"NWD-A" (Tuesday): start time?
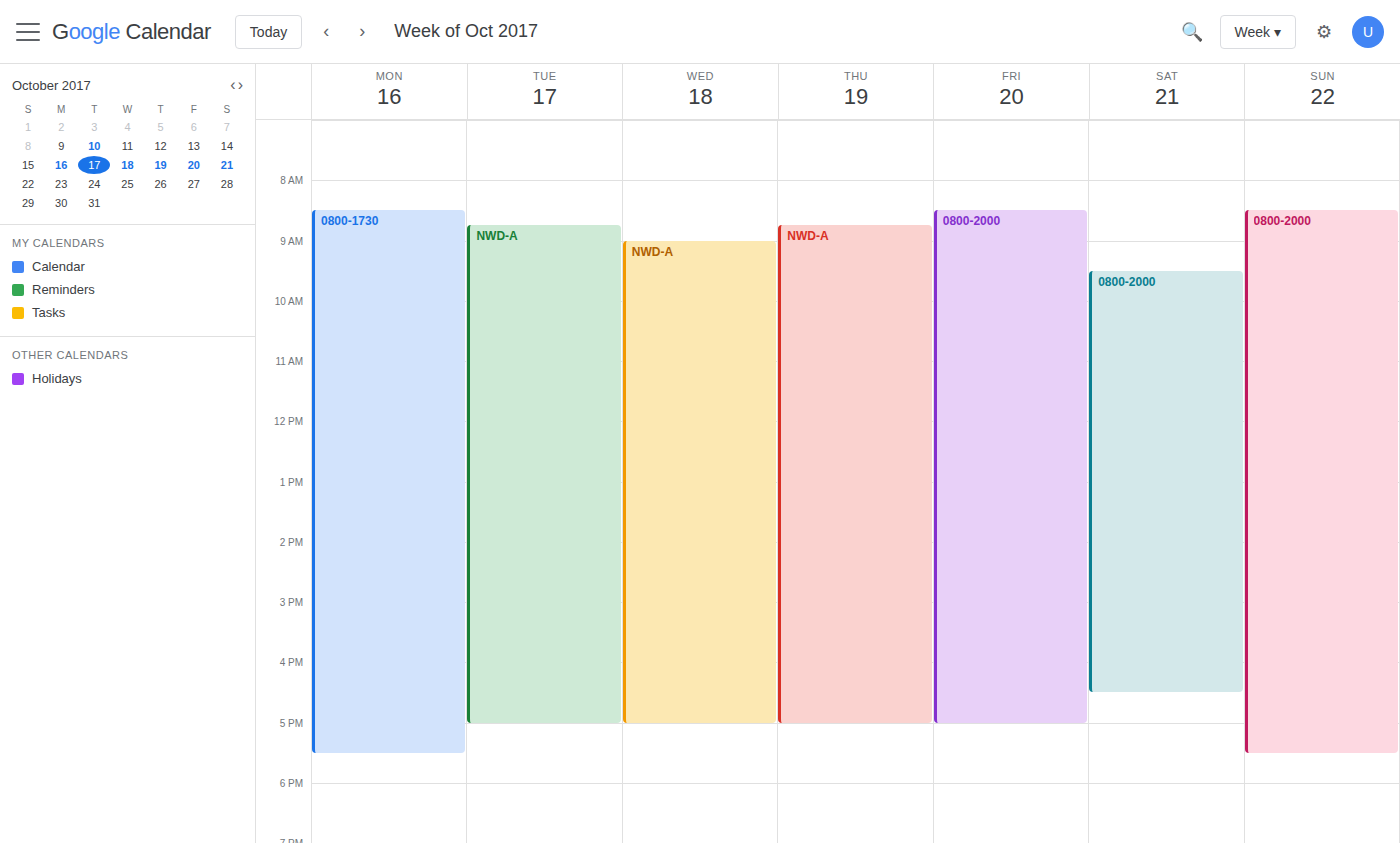
8:45 AM